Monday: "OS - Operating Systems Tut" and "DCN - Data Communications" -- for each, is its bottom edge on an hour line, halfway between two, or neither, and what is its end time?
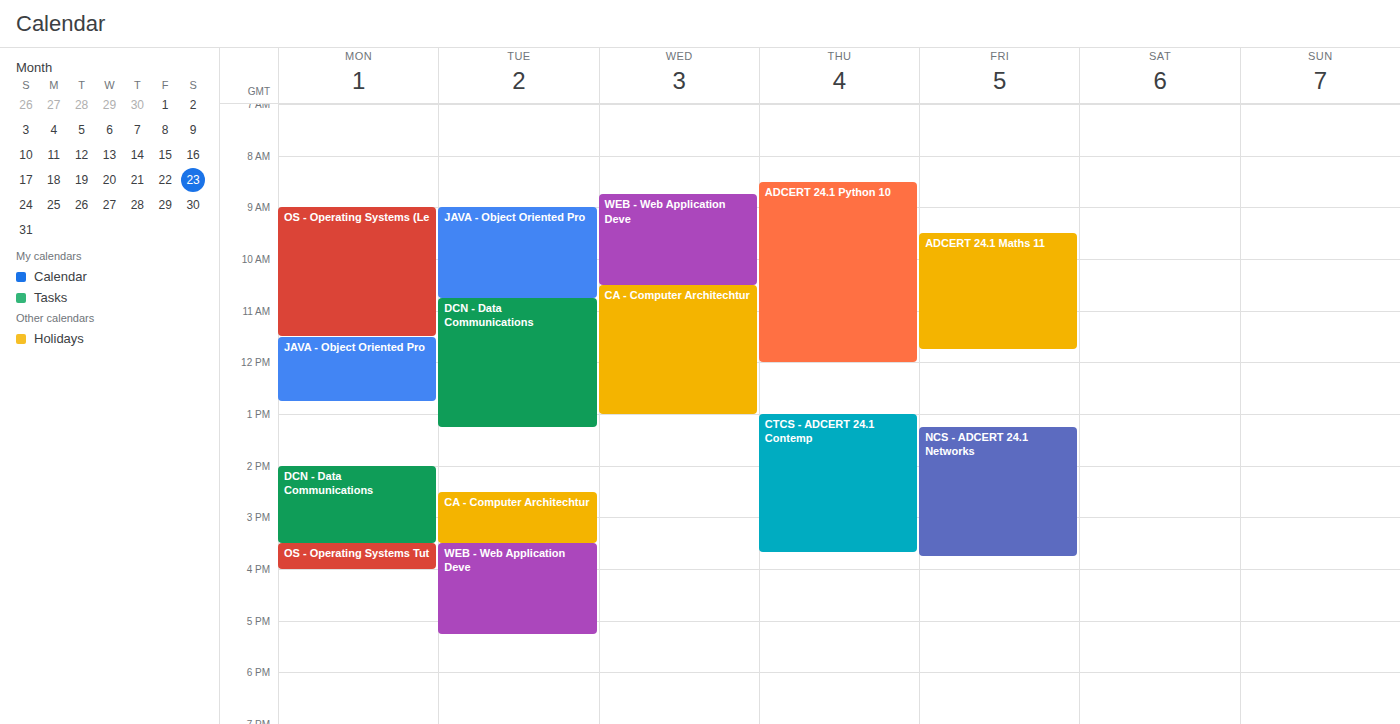
"OS - Operating Systems Tut": 4:00 PM, exactly on the 4 PM line. "DCN - Data Communications": 3:30 PM, halfway between the 3 PM and 4 PM lines.